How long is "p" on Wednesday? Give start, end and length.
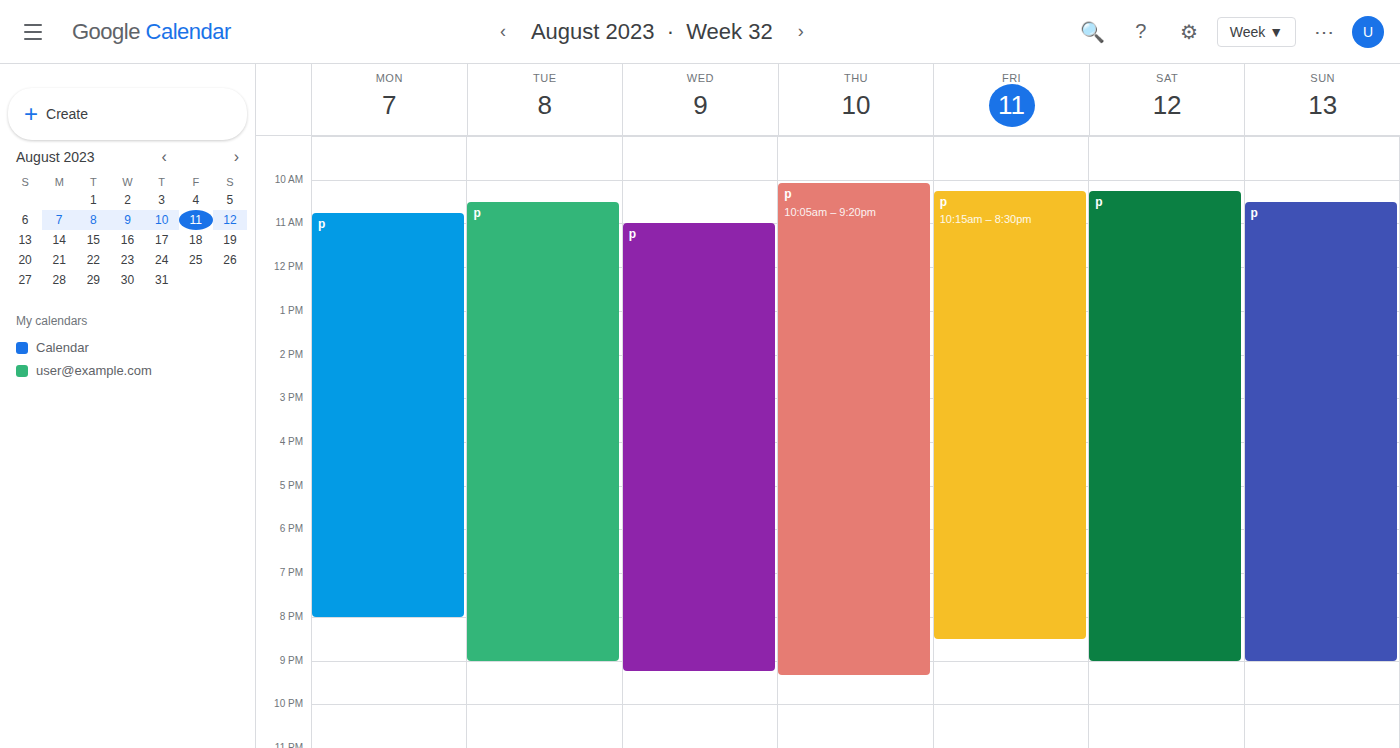
11:00 AM to 9:15 PM, 10 hours 15 minutes